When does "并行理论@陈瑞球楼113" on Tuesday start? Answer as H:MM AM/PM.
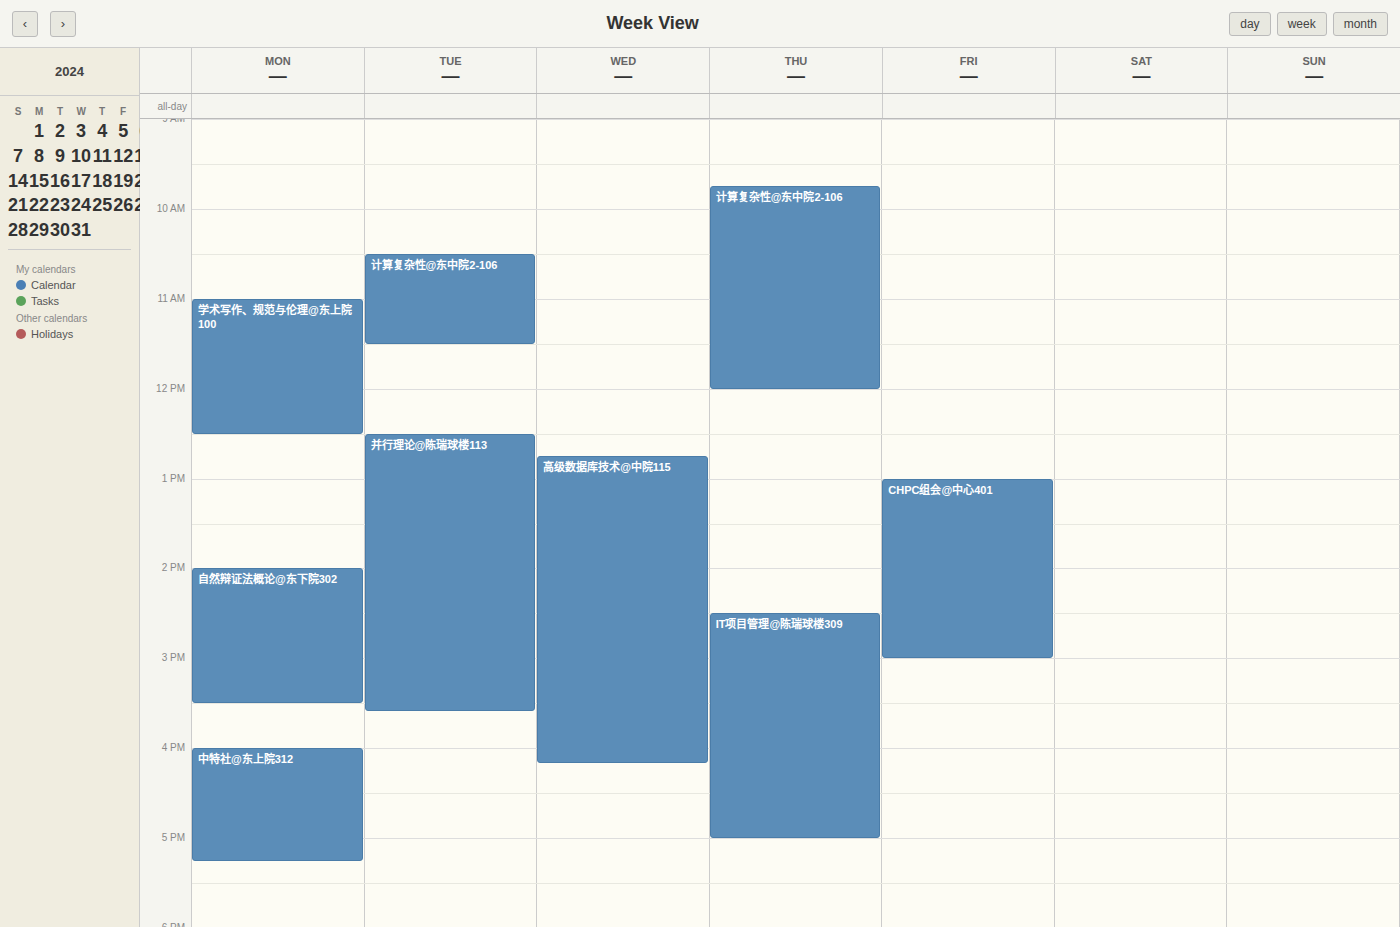
12:30 PM